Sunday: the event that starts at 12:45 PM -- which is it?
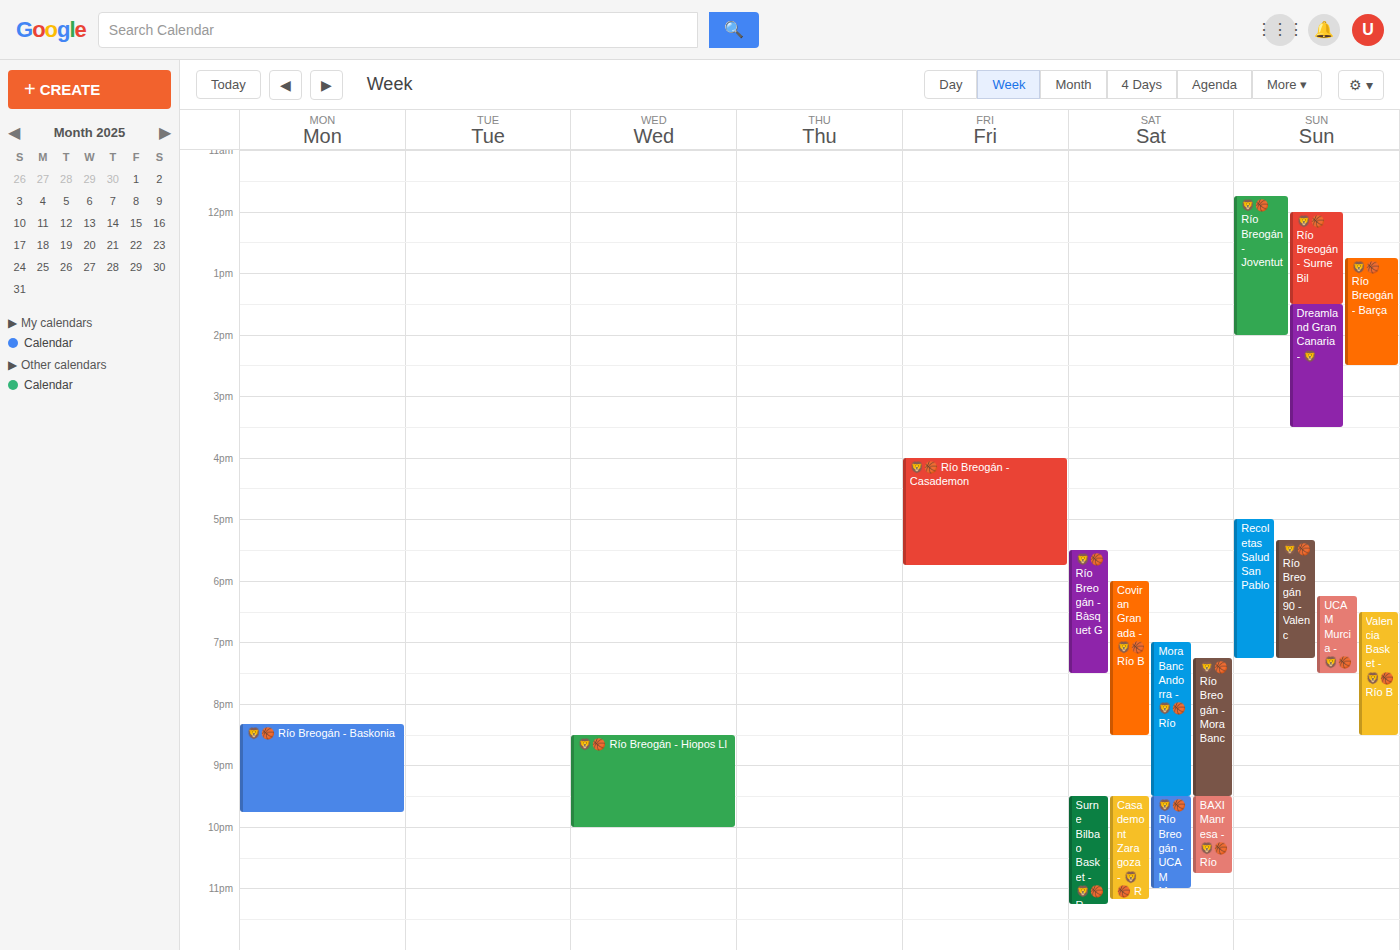
"🦁🏀 Río Breogán - Barça"